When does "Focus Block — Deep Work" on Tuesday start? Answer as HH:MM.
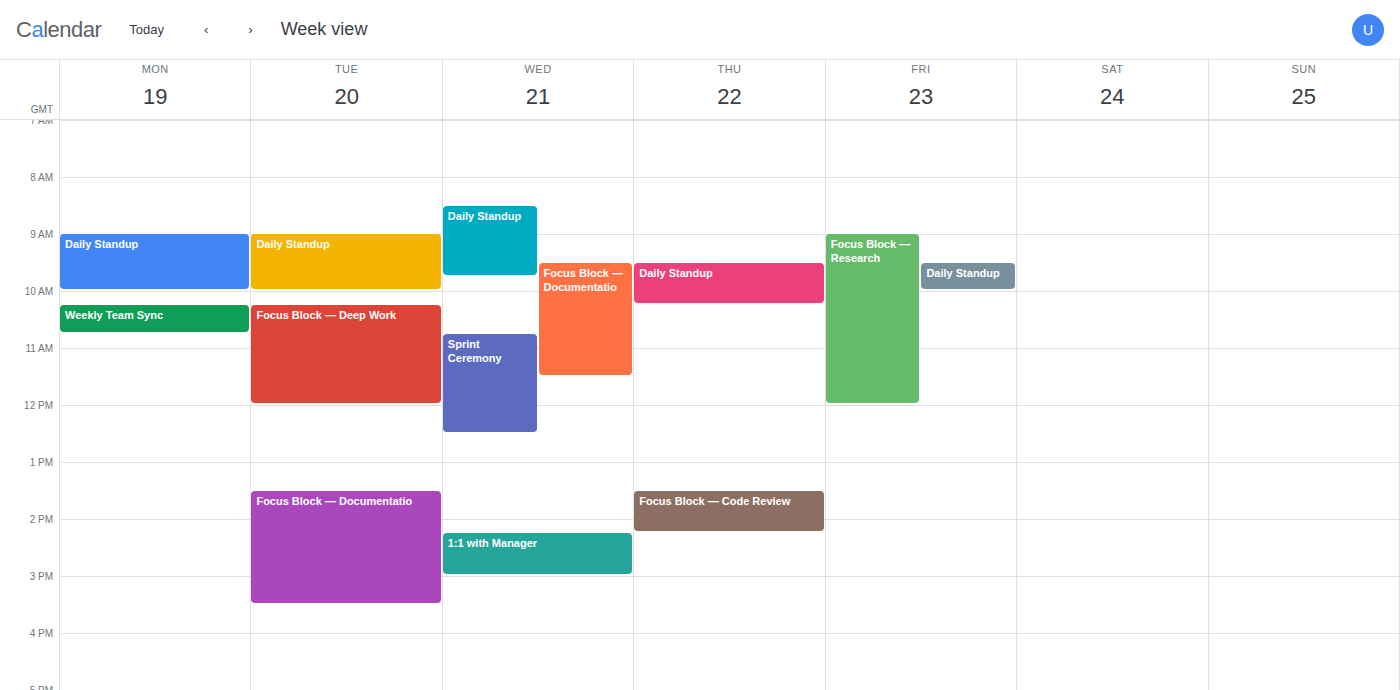
10:15